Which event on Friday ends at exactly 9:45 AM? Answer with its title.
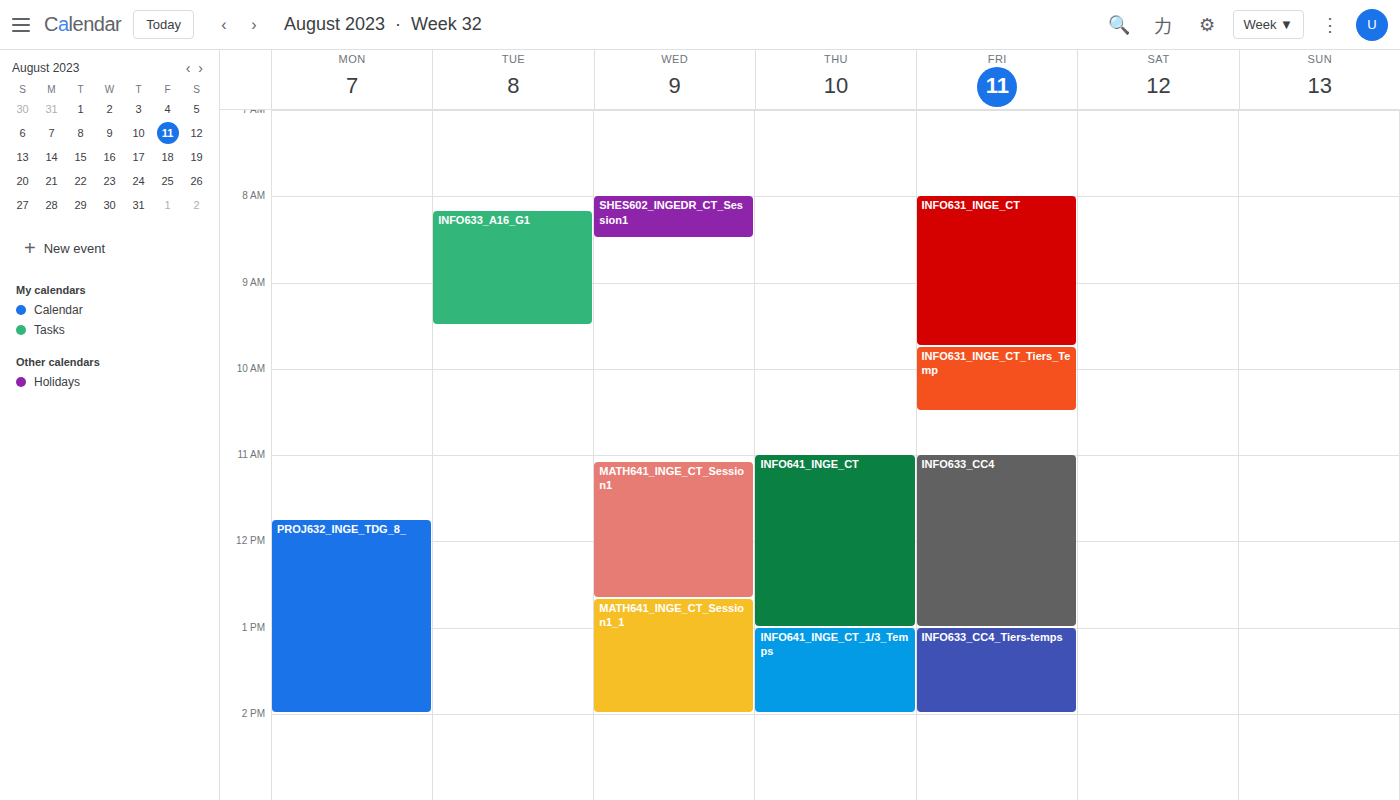
"INFO631_INGE_CT"